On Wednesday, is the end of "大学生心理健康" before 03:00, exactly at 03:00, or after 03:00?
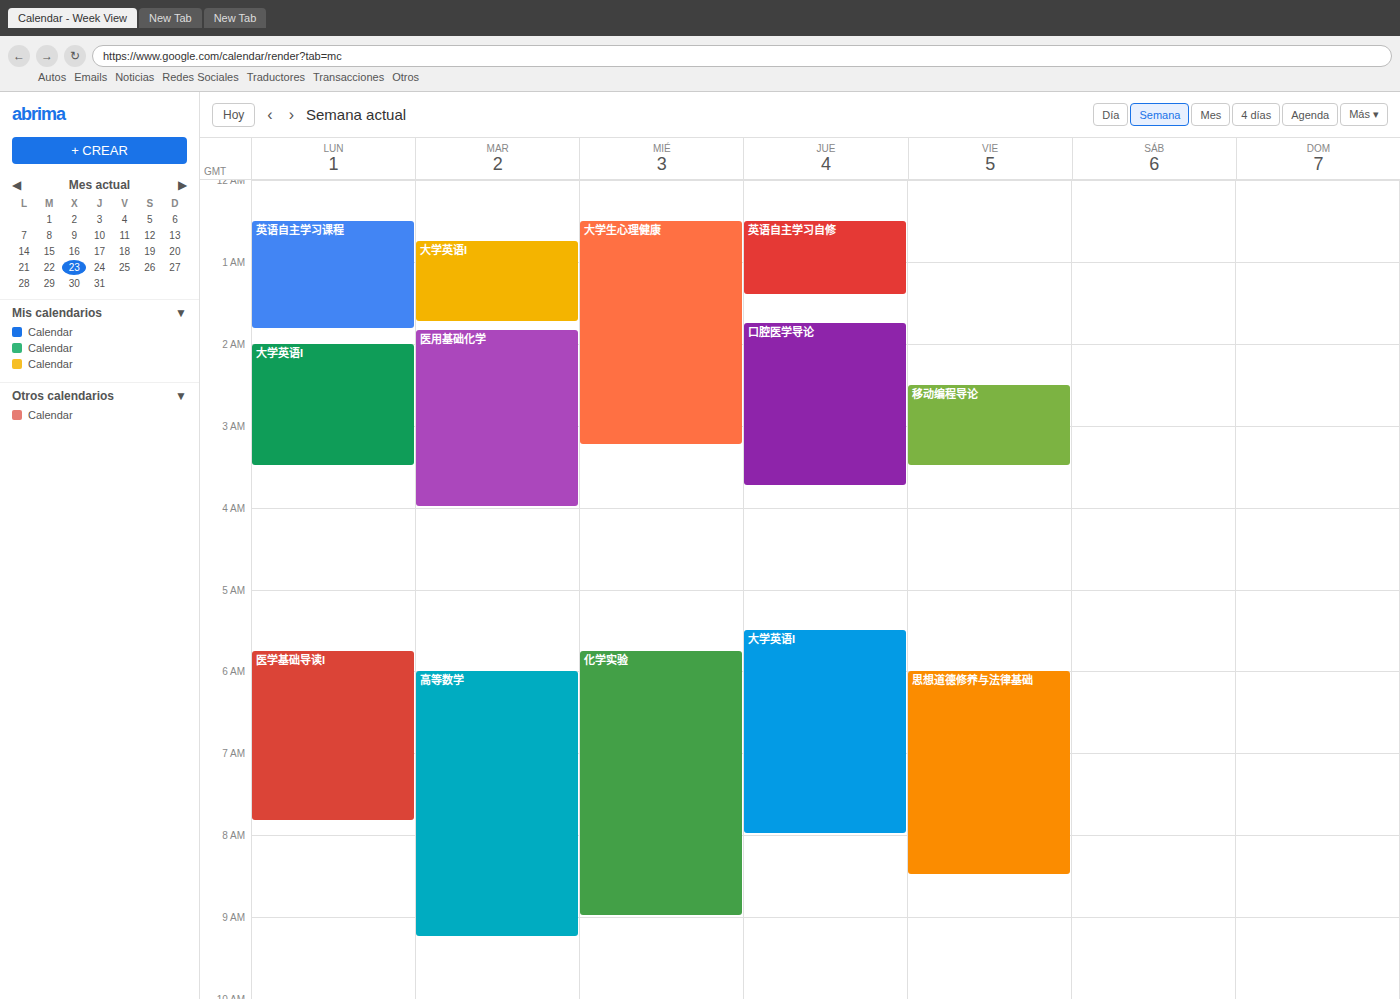
03:15 -- after 03:00, 15 minutes below the 03:00 line.